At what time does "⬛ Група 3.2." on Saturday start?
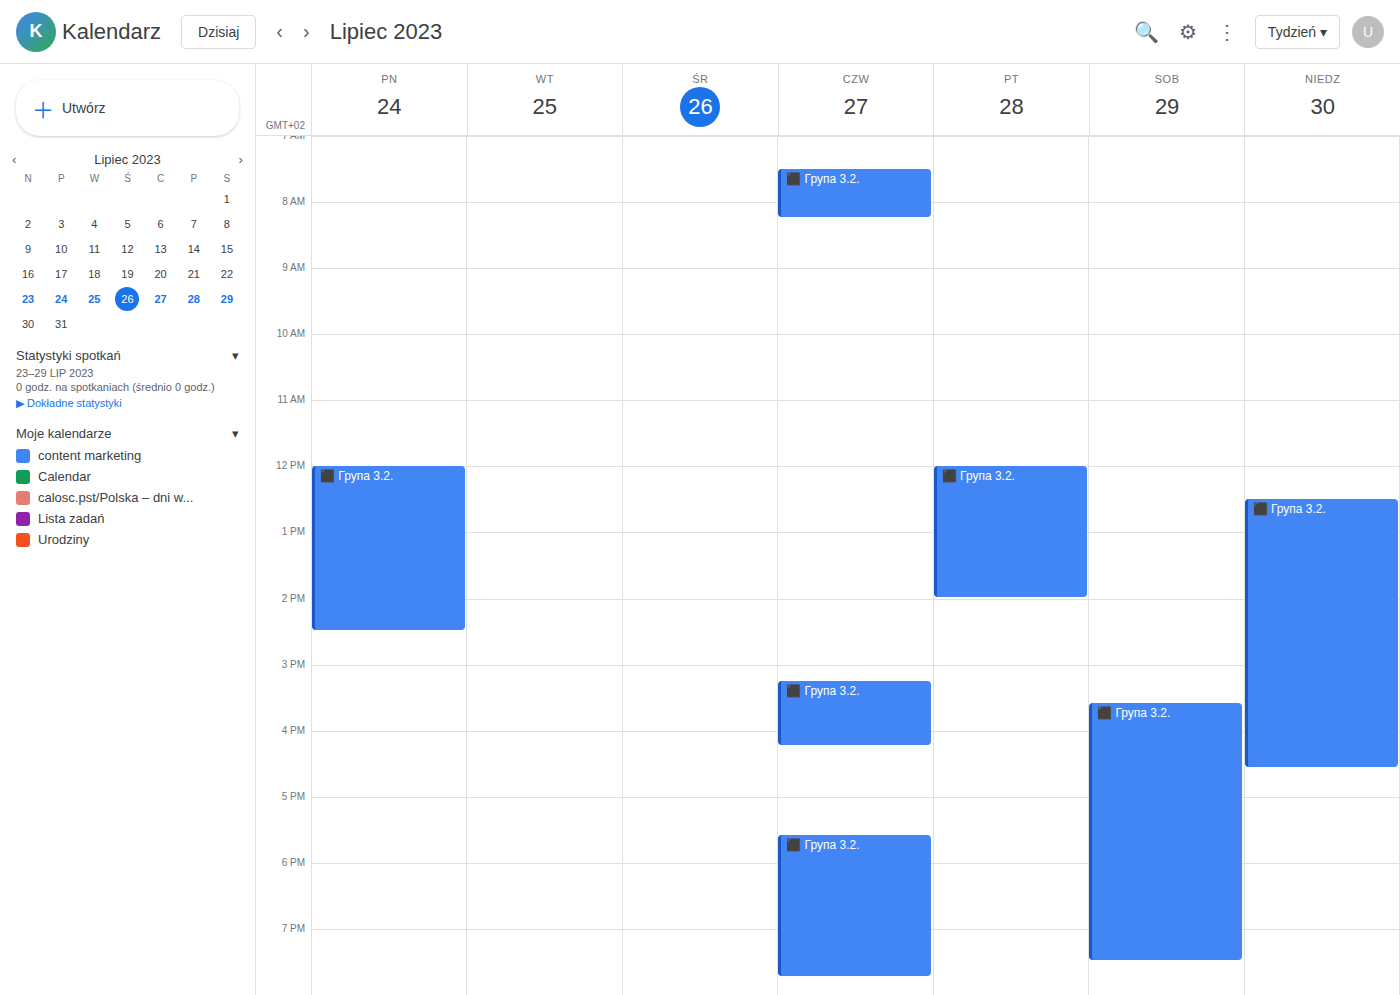
3:35 PM